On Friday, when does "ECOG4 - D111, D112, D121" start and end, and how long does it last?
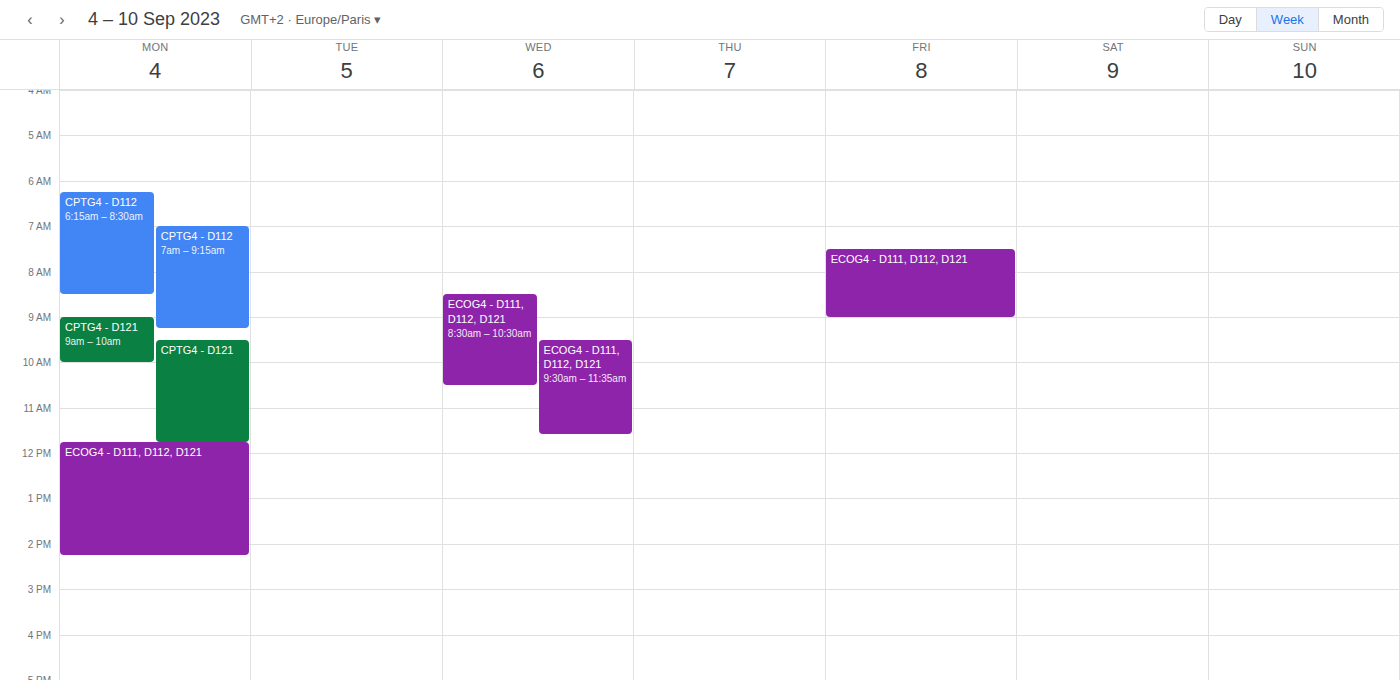
7:30 AM to 9:00 AM, 1 hour 30 minutes